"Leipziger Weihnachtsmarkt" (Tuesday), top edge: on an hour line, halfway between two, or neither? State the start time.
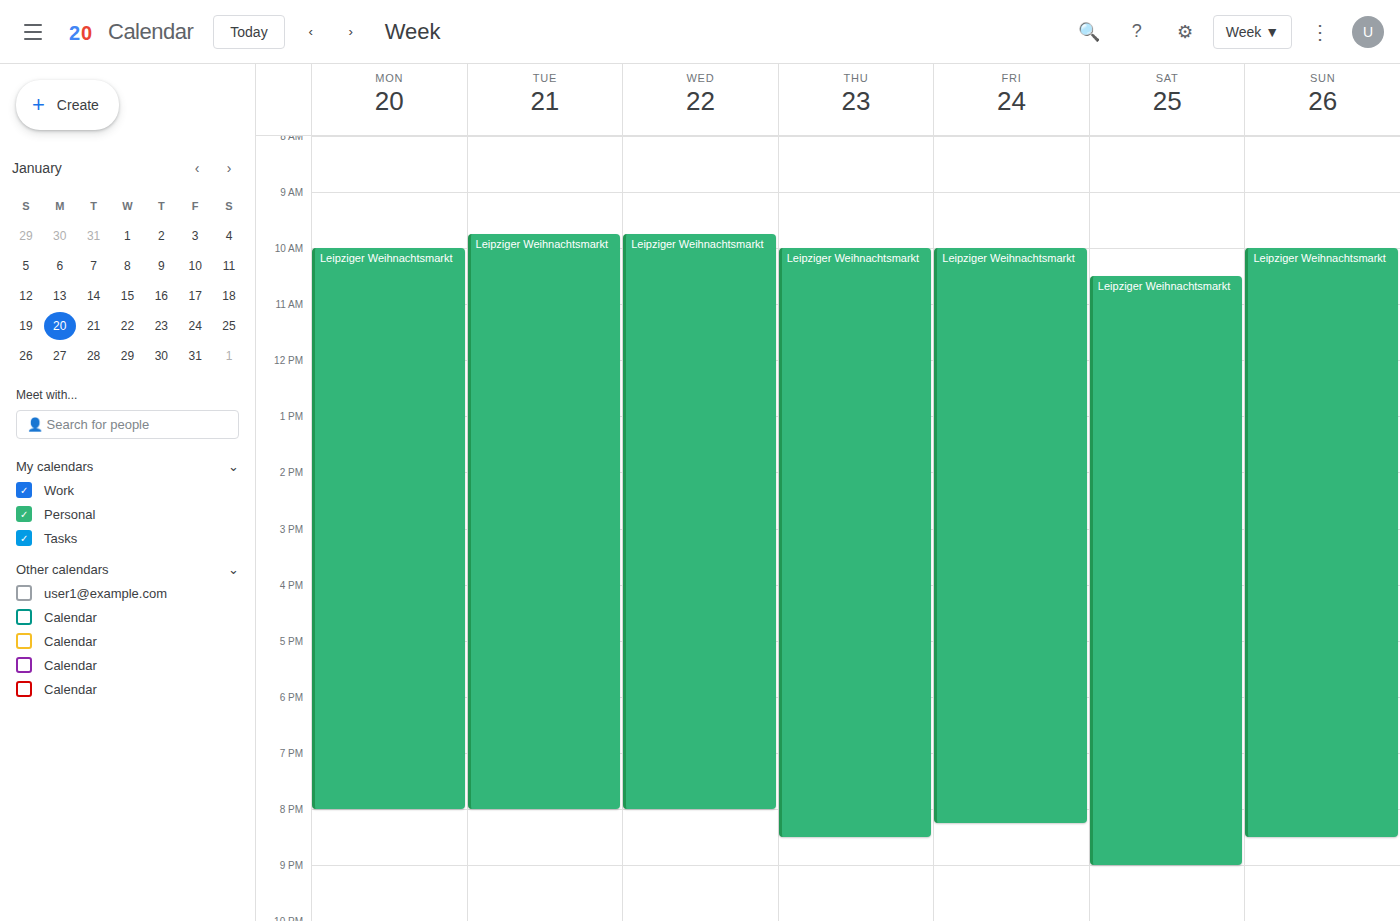
9:45 AM -- neither: three quarters of the way from the 9 AM line to the 10 AM line.